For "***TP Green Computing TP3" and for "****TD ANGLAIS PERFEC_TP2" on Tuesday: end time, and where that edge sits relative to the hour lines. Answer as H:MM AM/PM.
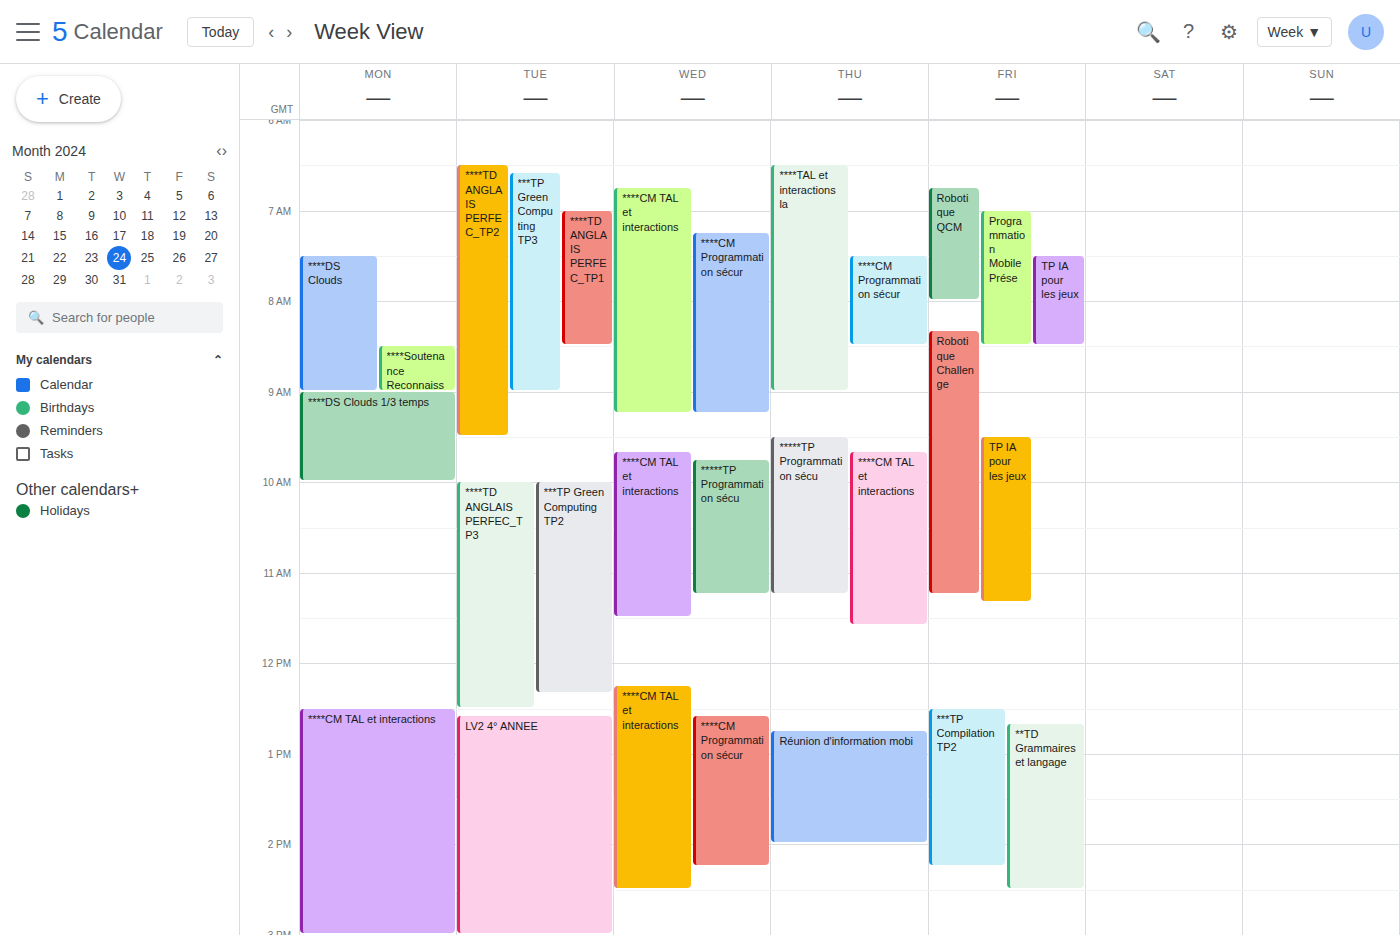
"***TP Green Computing TP3": 9:00 AM, exactly on the 9 AM line. "****TD ANGLAIS PERFEC_TP2": 9:30 AM, halfway between the 9 AM and 10 AM lines.